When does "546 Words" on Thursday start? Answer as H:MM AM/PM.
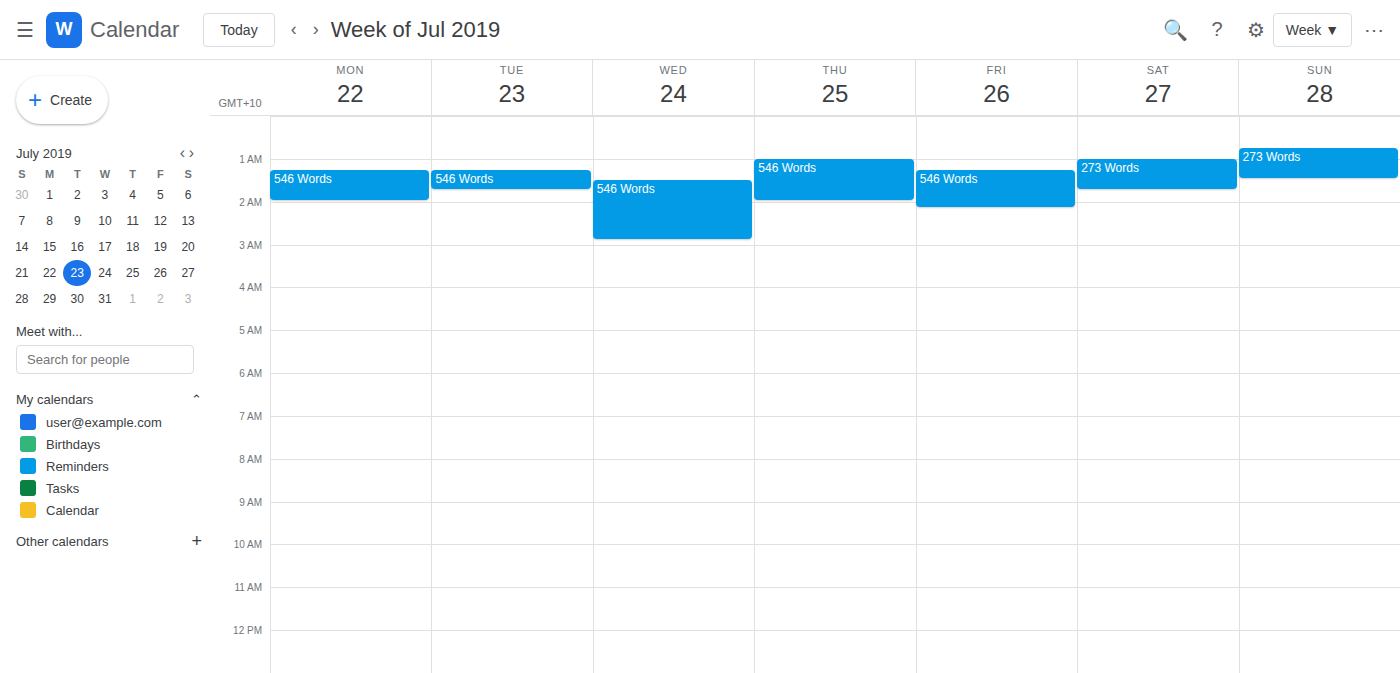
1:00 AM